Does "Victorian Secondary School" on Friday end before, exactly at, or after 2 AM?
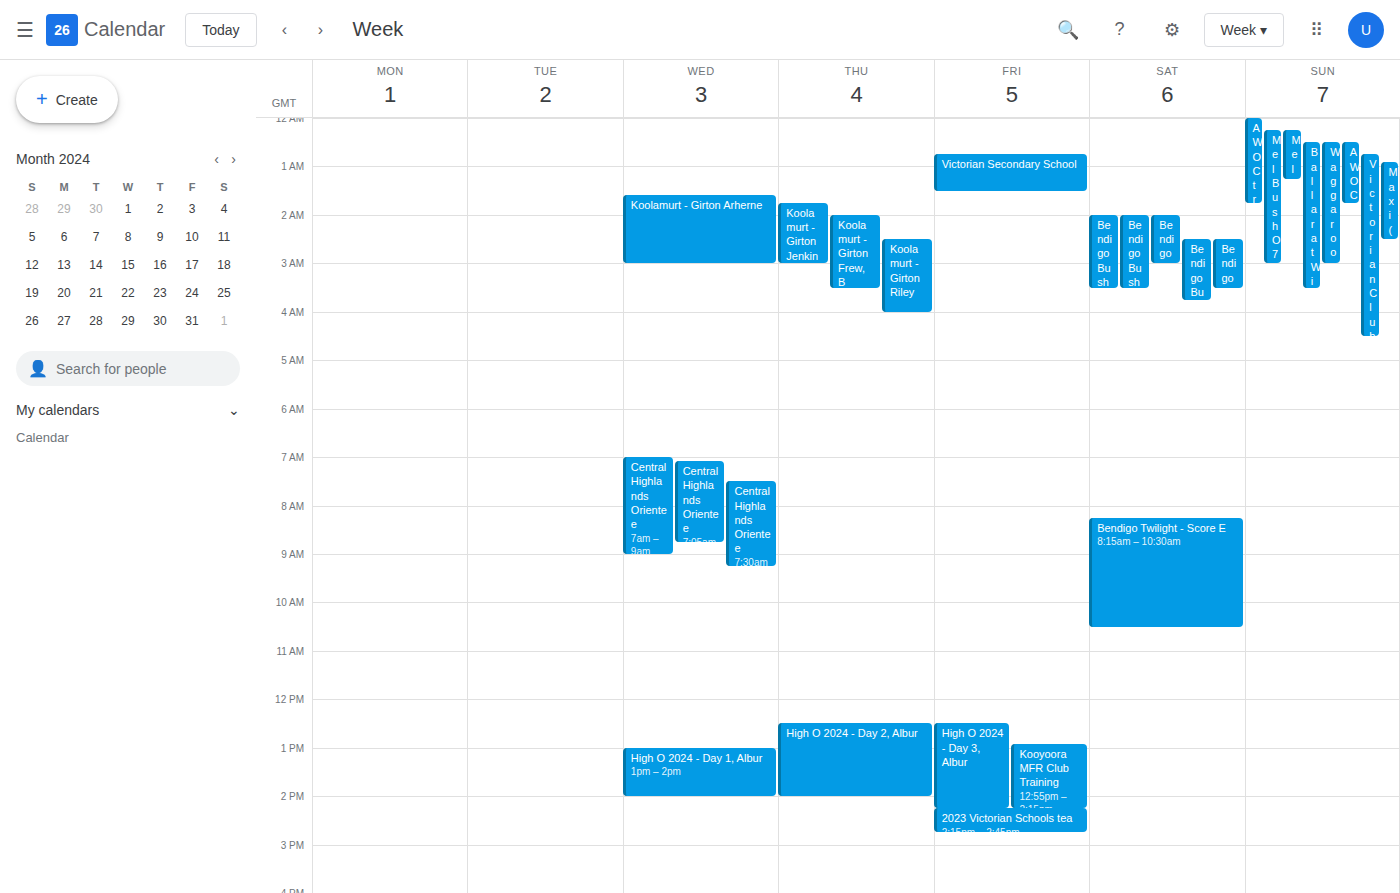
1:30 AM -- before 2 AM, 30 minutes above the 2 AM line.